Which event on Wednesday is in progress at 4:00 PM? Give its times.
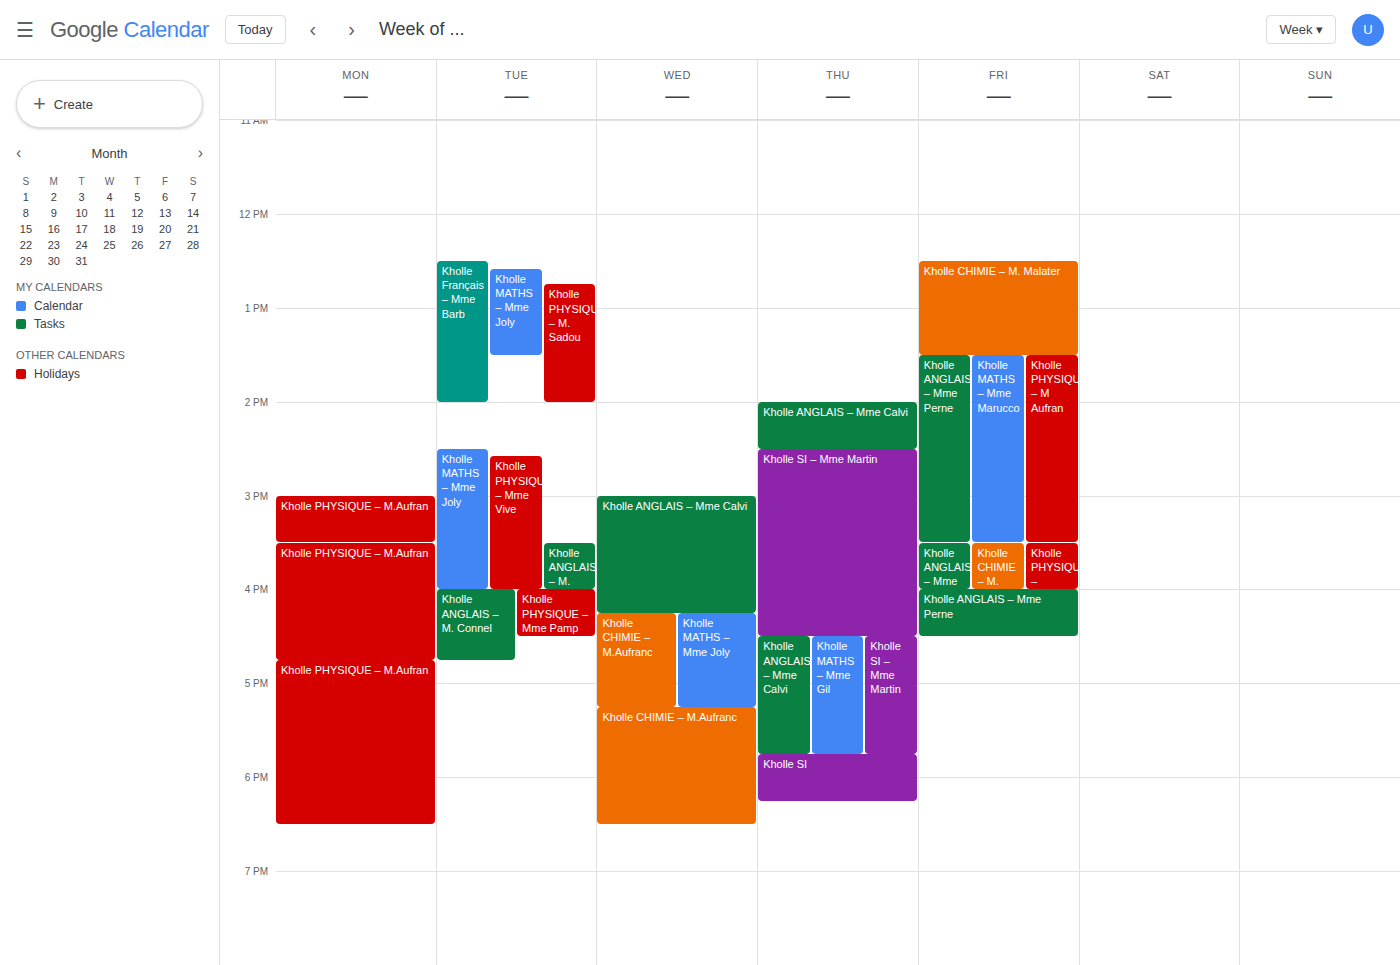
"Kholle ANGLAIS – Mme Calvi", 3:00 PM to 4:15 PM